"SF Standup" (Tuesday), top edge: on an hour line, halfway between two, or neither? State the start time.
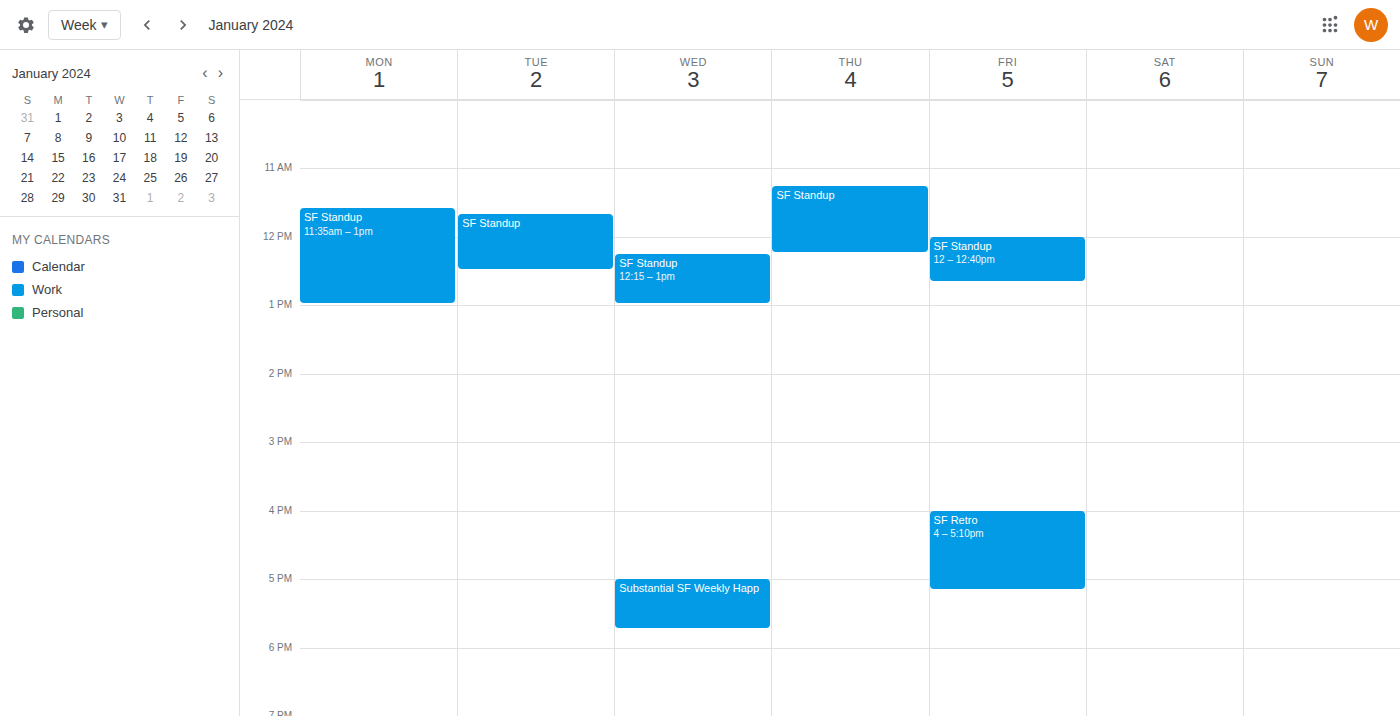
11:40 AM -- neither: 40 minutes below the 11 AM line and 20 minutes above the 12 PM line.